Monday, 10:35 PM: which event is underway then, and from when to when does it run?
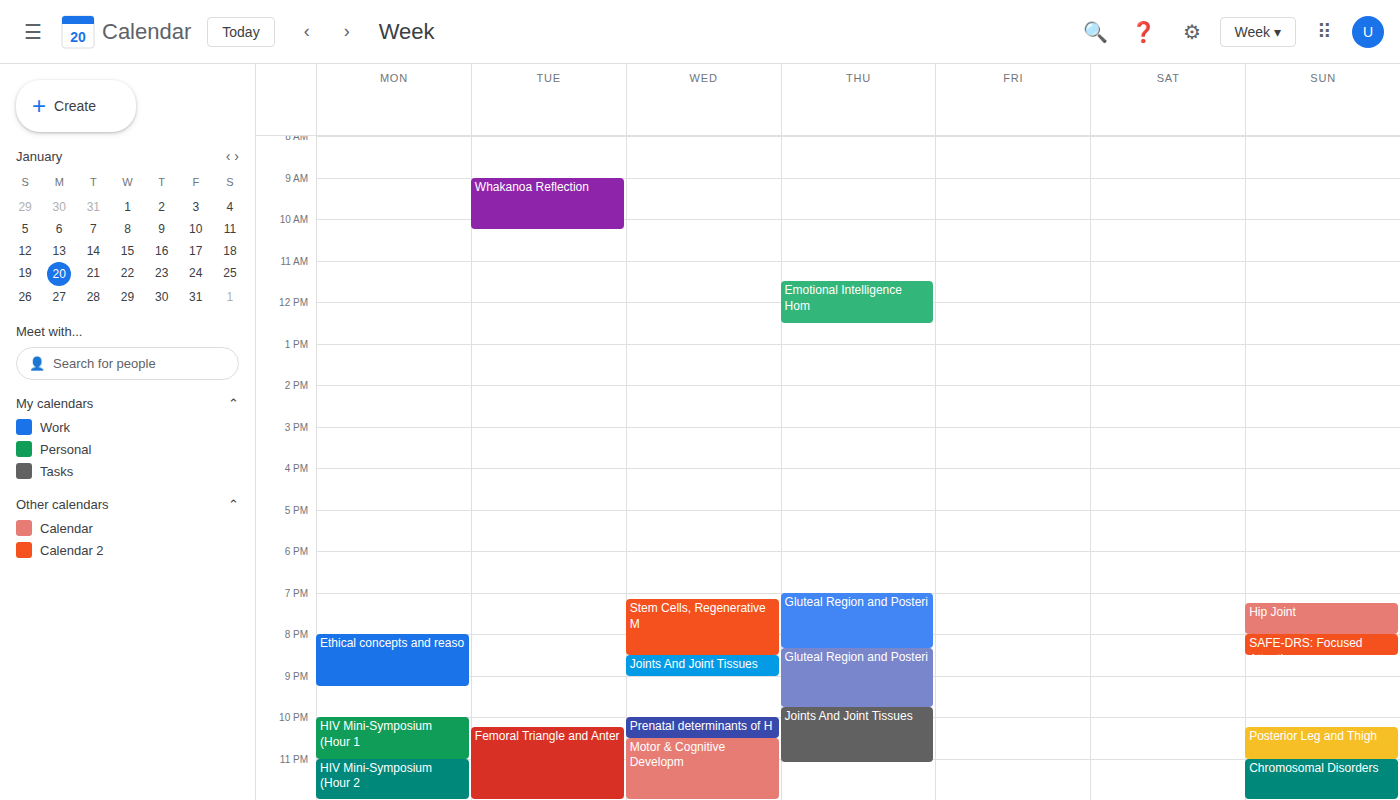
"HIV Mini-Symposium (Hour 1", 10:00 PM to 11:00 PM